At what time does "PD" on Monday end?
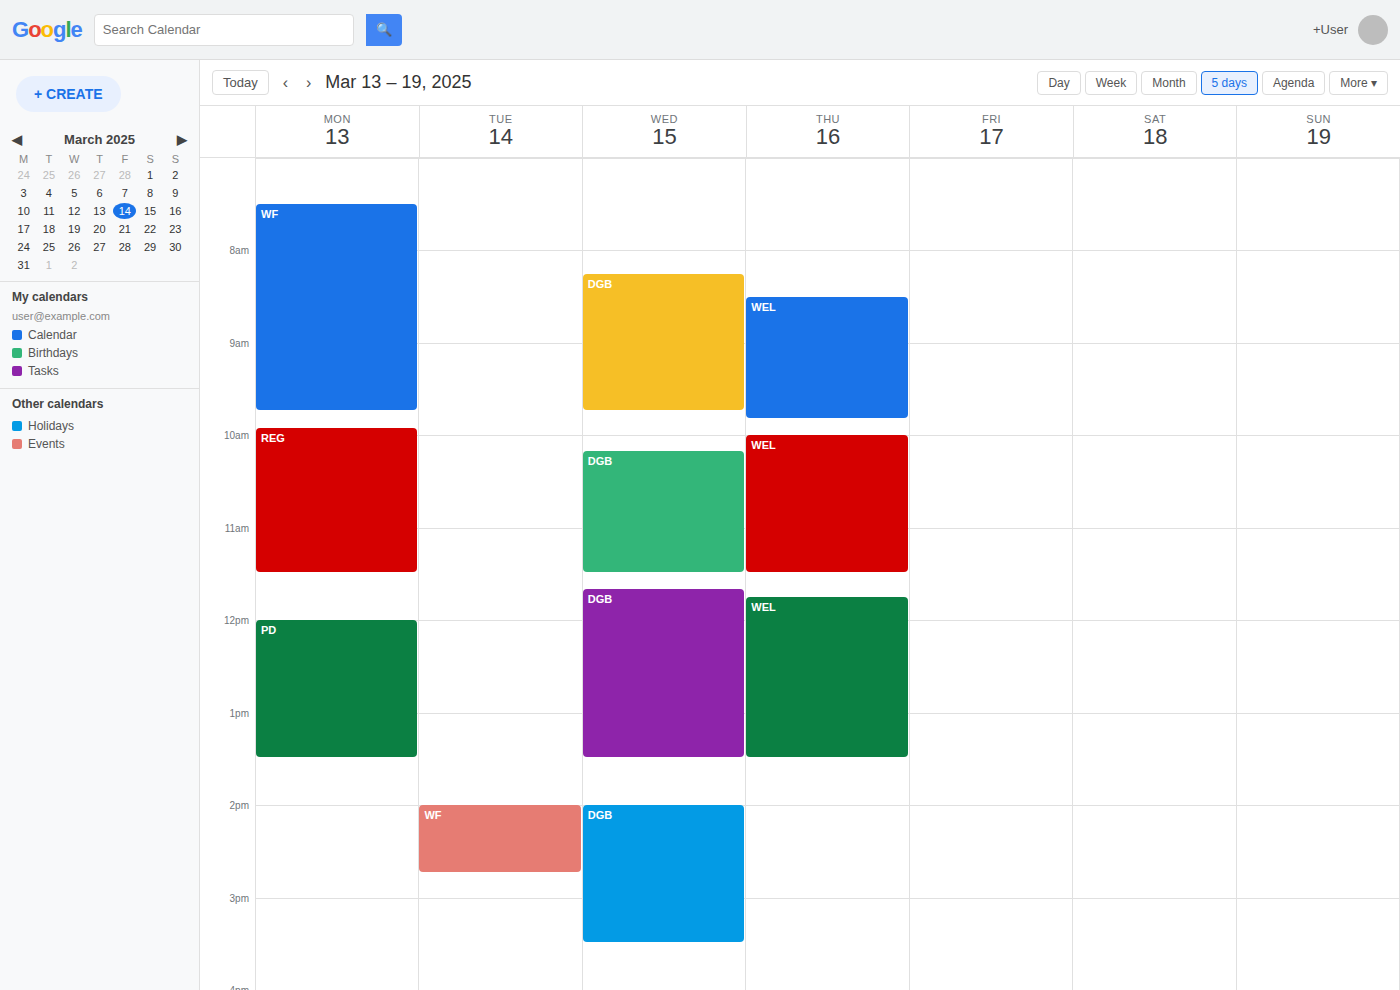
1:30 PM